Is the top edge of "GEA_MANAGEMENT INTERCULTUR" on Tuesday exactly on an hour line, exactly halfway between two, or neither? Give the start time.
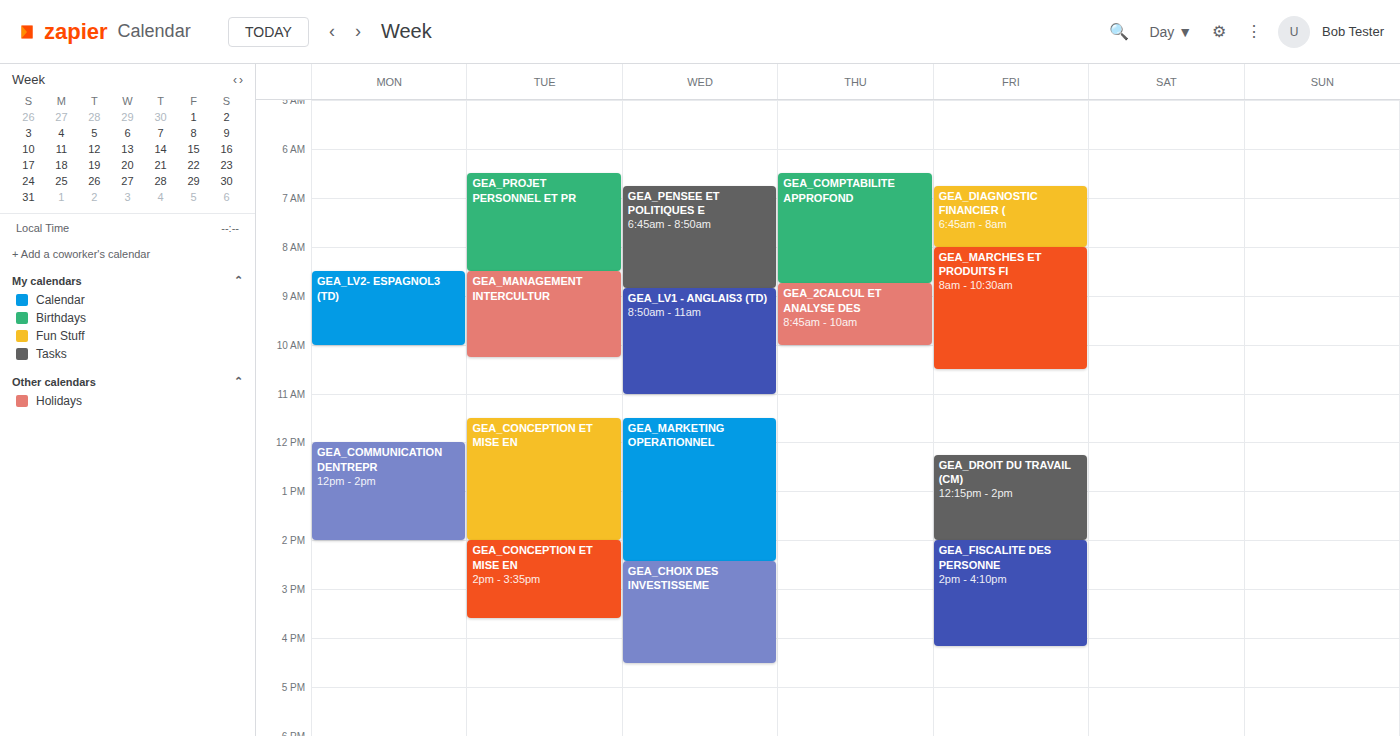
8:30 AM -- halfway between the 8 AM and 9 AM lines.